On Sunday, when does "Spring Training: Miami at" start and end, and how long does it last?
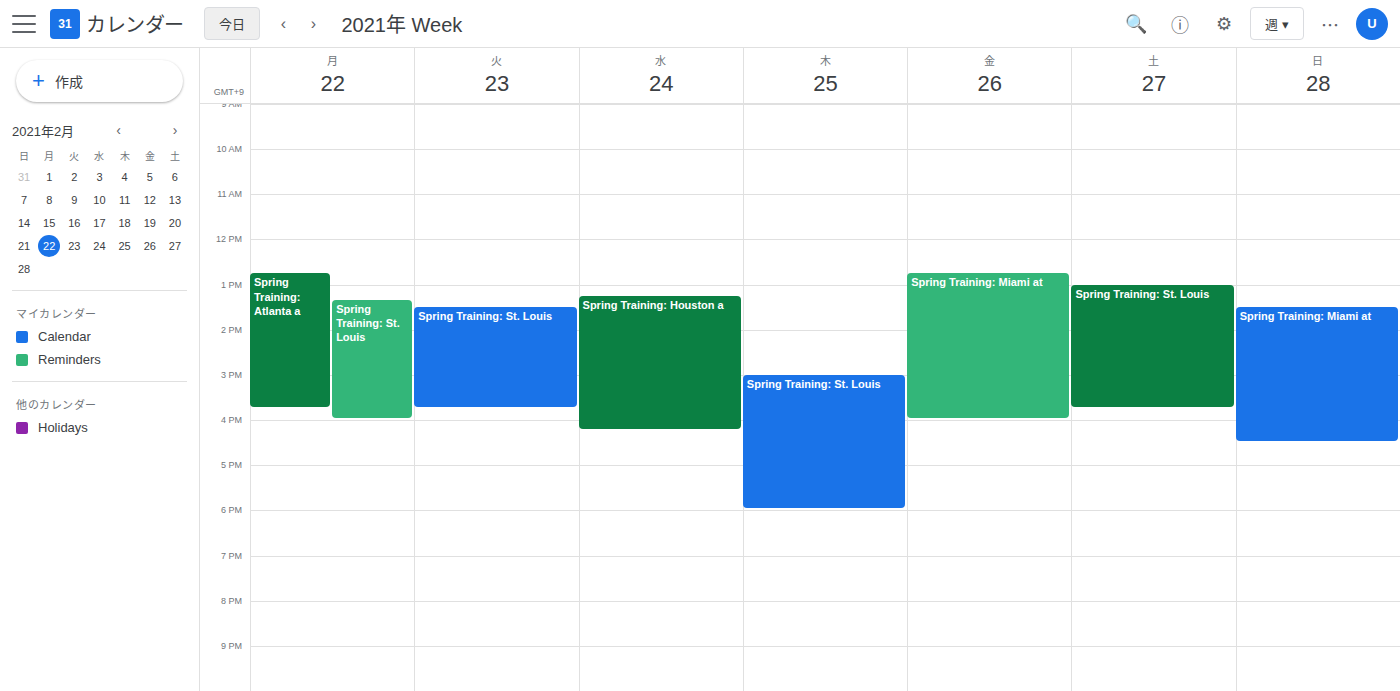
1:30 PM to 4:30 PM, 3 hours